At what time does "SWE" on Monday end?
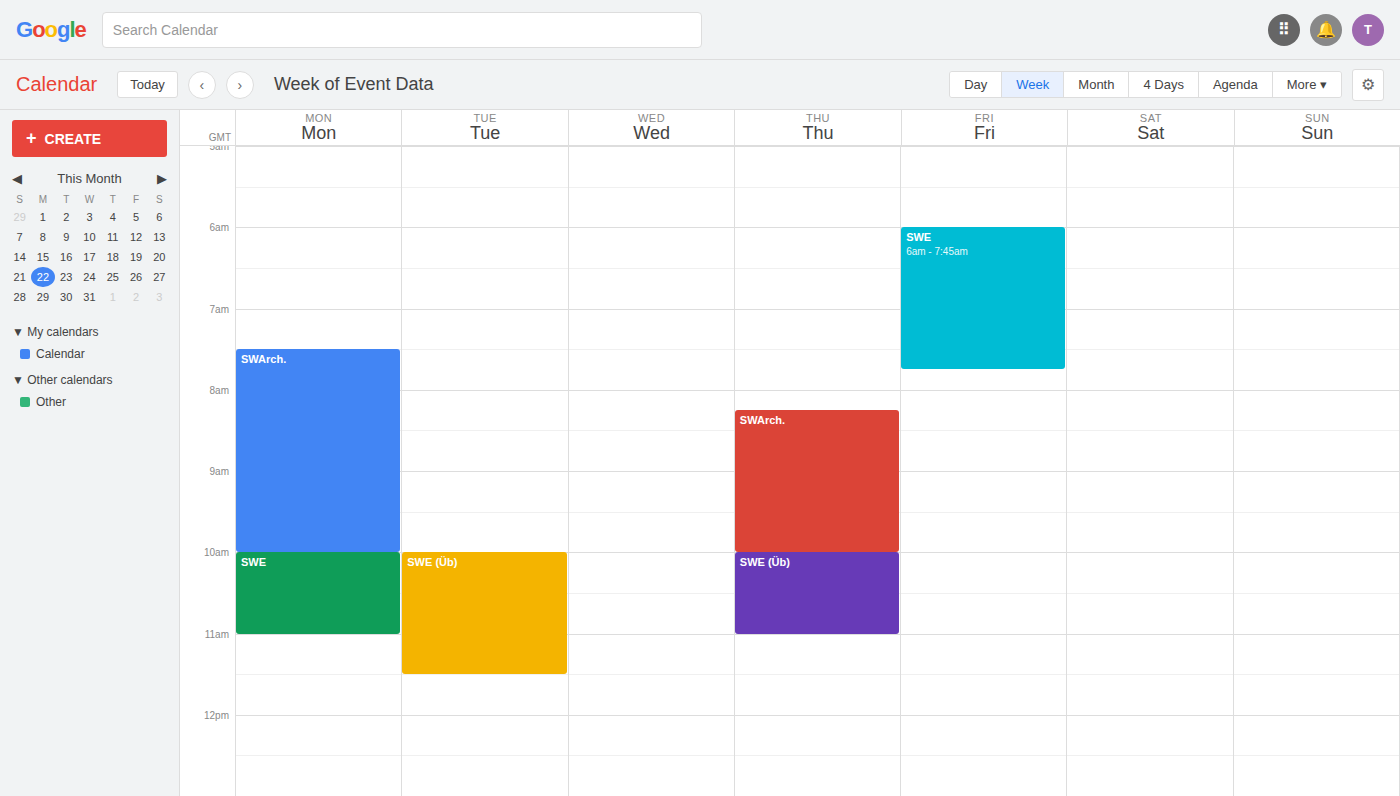
11:00